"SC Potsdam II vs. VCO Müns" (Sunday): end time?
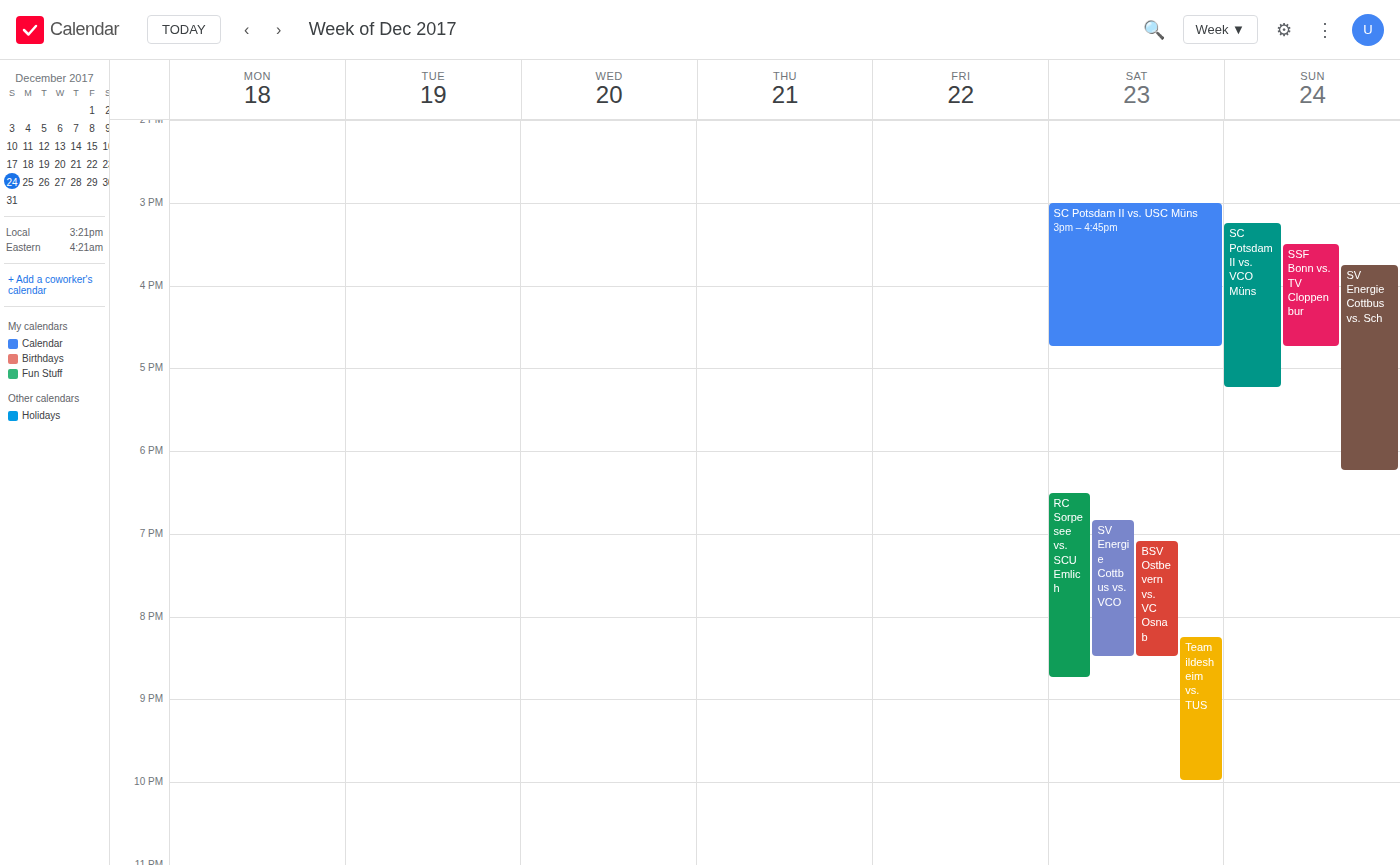
5:15 PM